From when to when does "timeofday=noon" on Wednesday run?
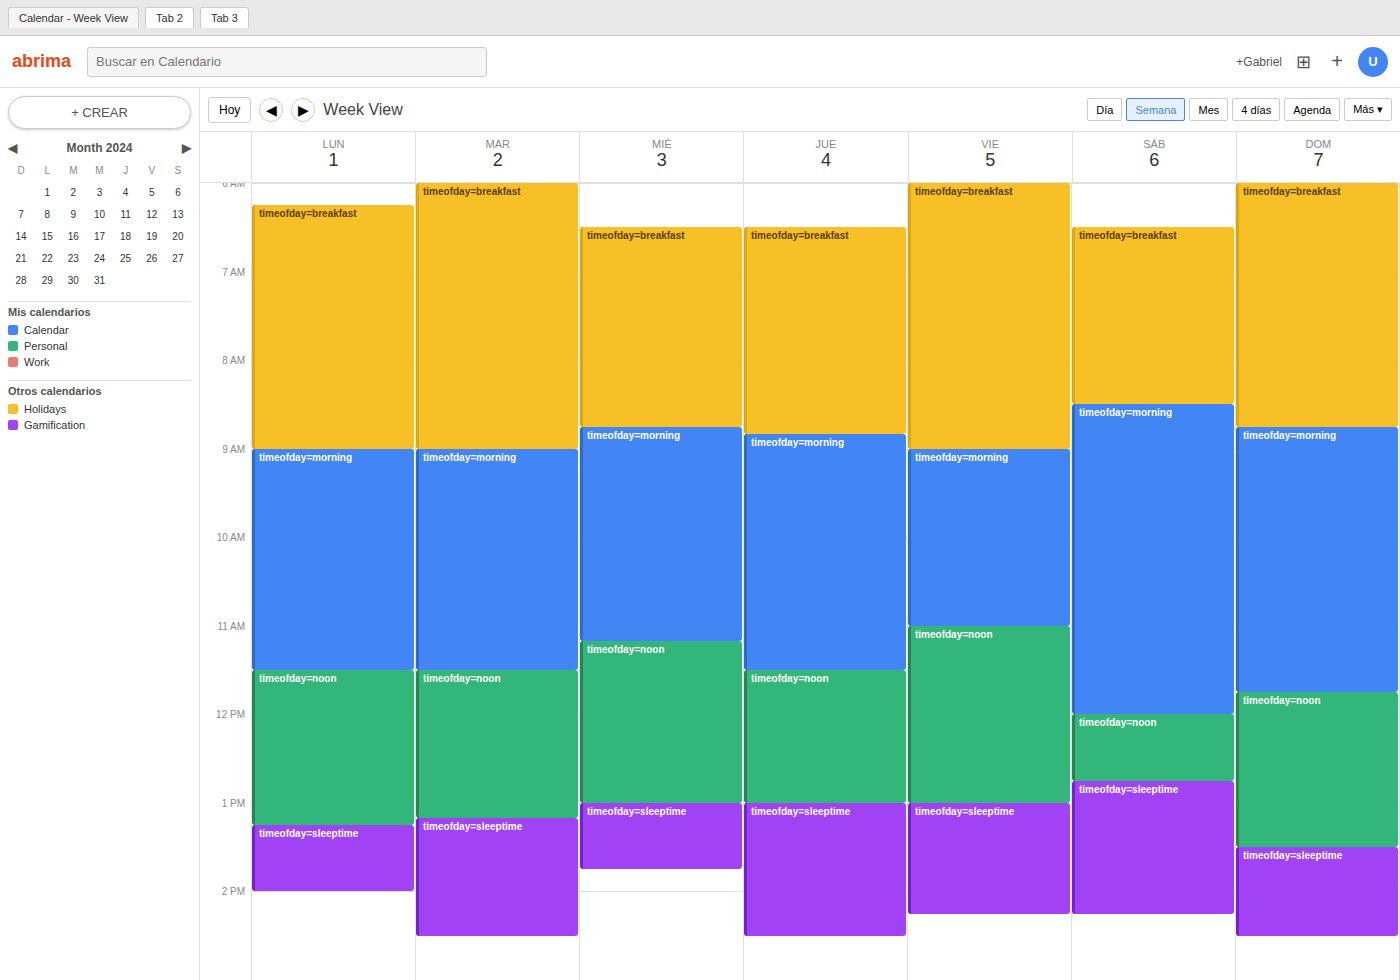
11:10 AM to 1:00 PM